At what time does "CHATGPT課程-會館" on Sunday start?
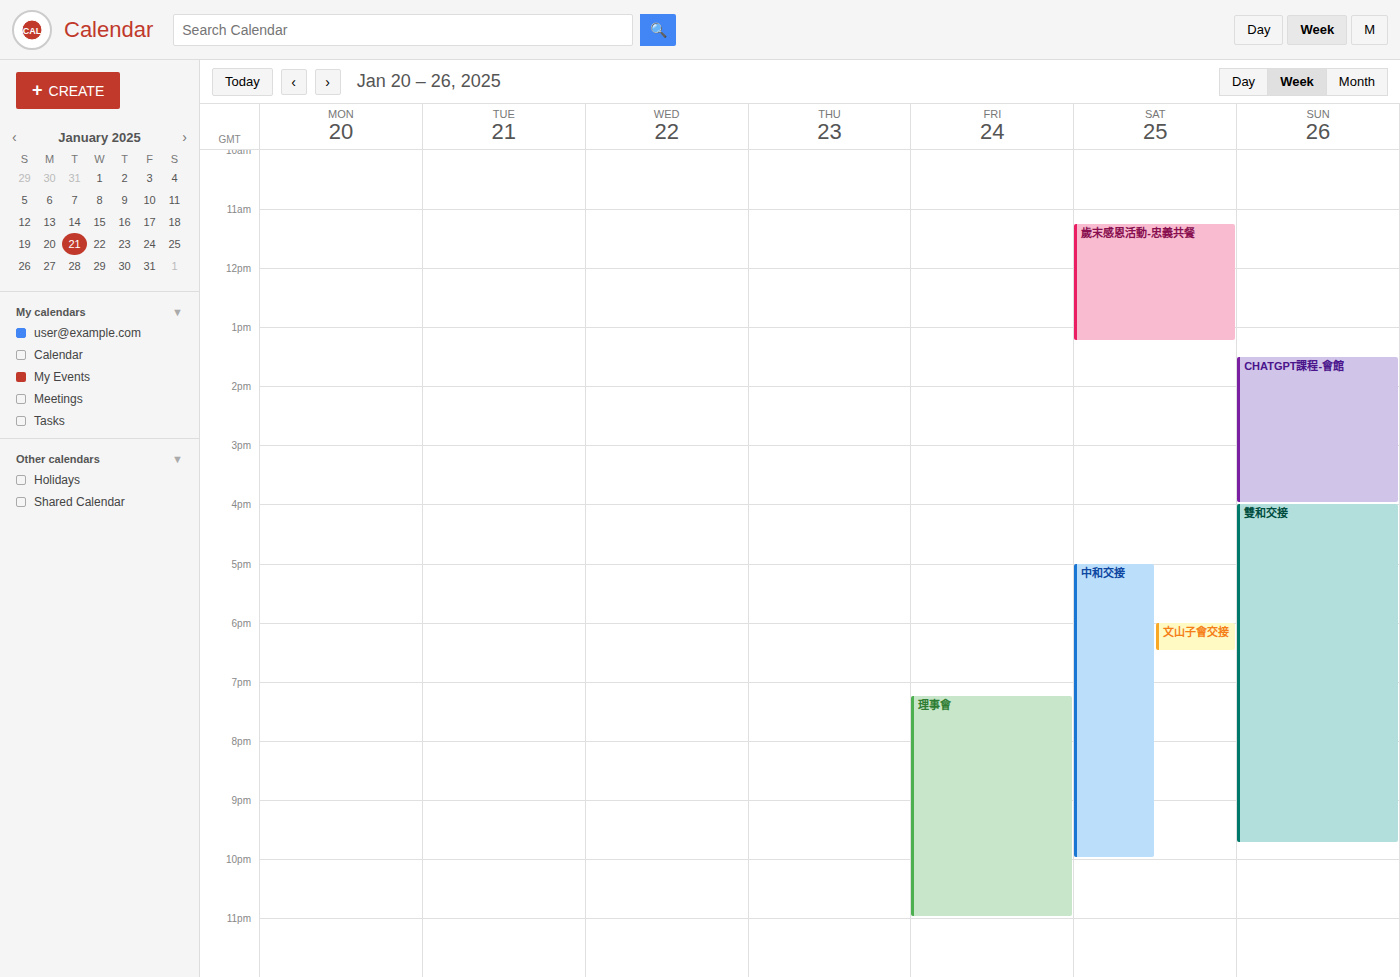
1:30 PM